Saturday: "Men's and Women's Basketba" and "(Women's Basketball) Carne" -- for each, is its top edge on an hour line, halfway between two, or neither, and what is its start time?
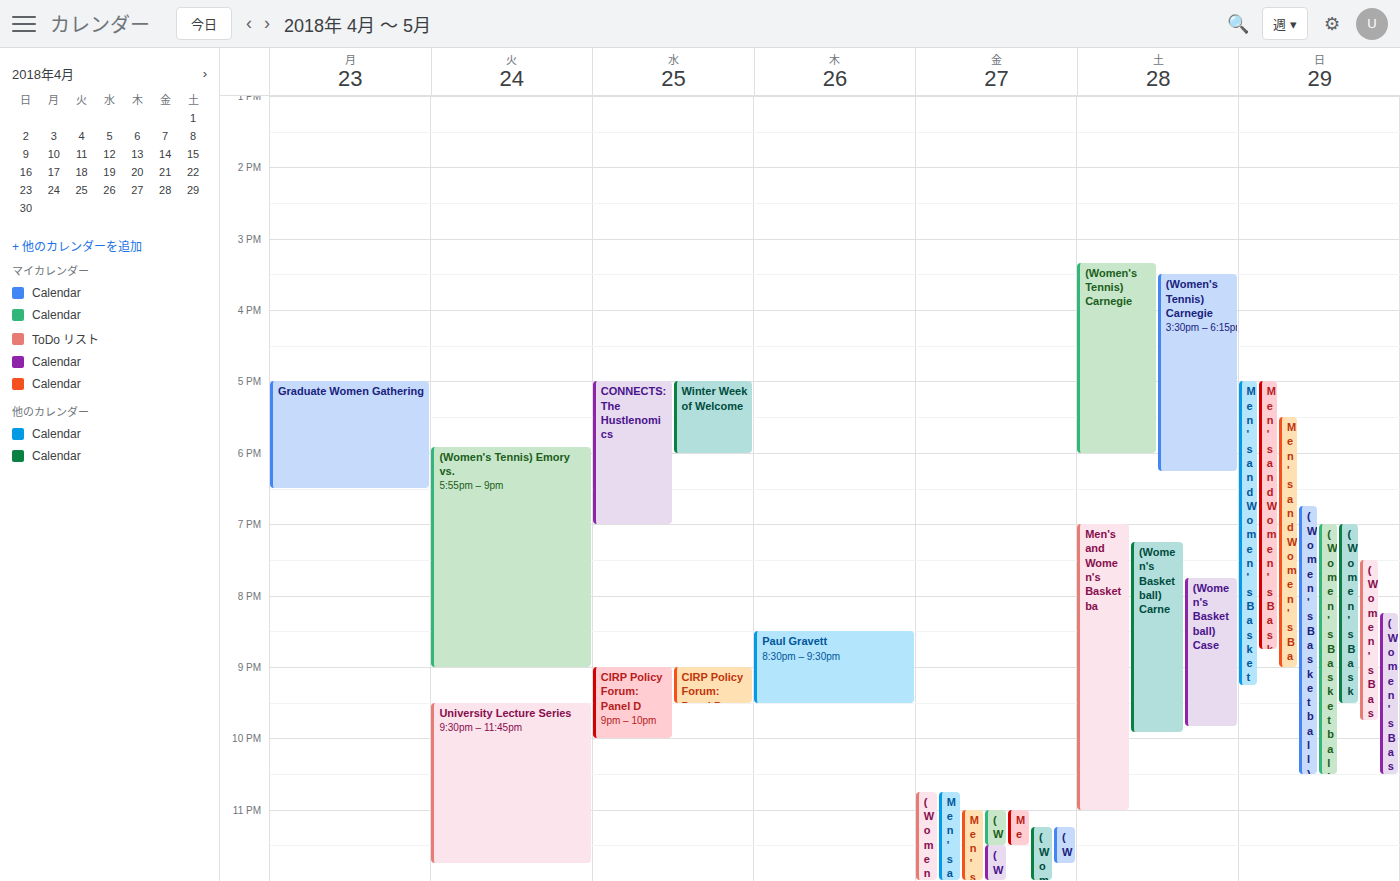
"Men's and Women's Basketba": 7:00 PM, exactly on the 7 PM line. "(Women's Basketball) Carne": 7:15 PM, neither: a quarter of the way from the 7 PM line to the 8 PM line.